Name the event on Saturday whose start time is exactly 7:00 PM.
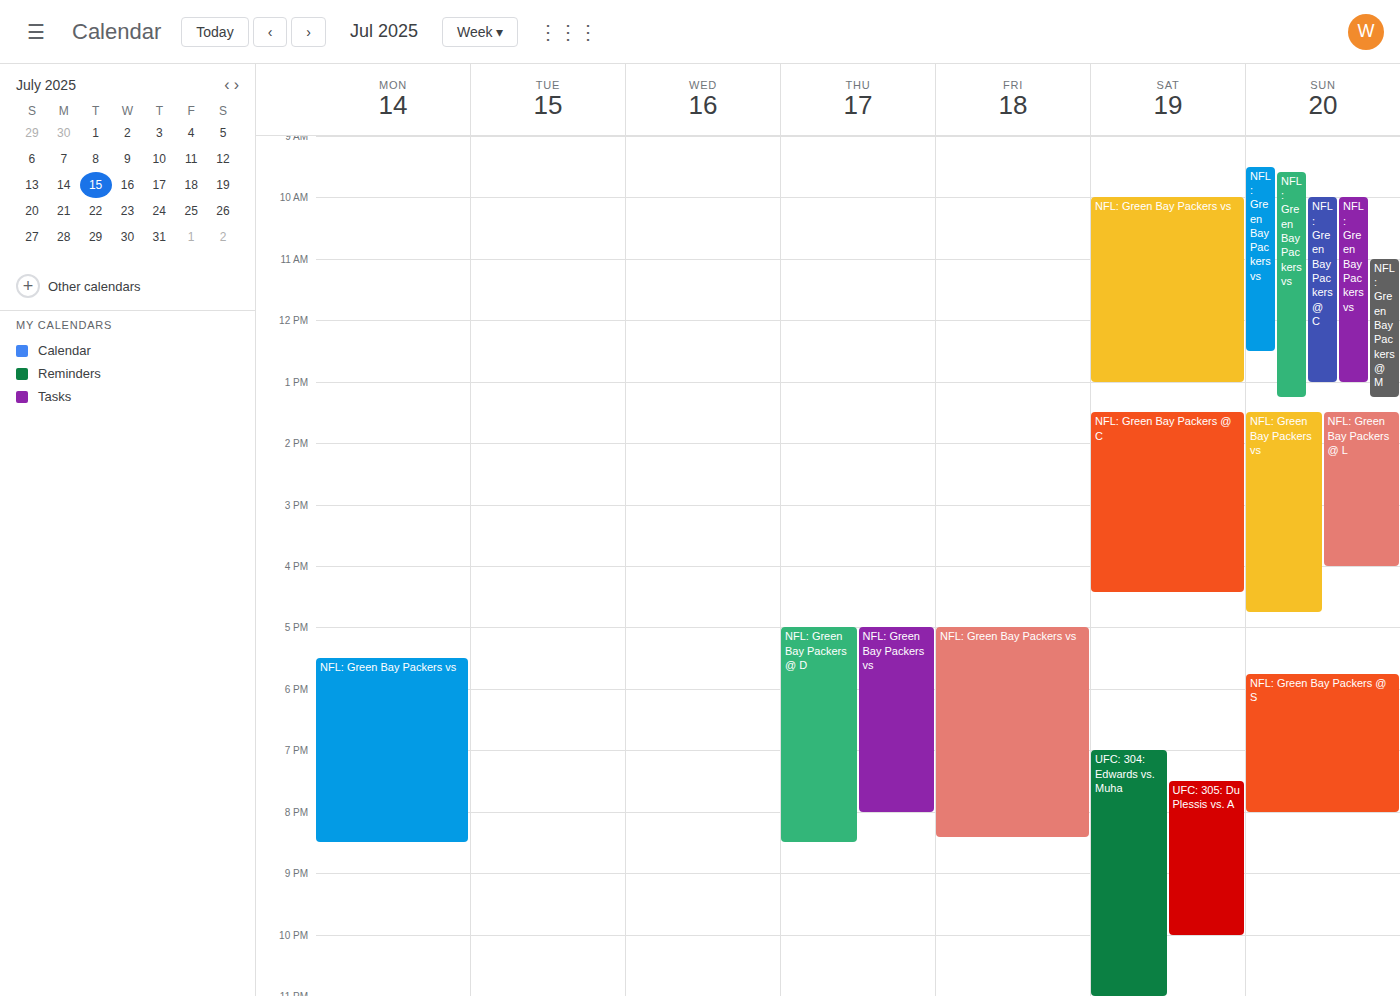
"UFC: 304: Edwards vs. Muha"